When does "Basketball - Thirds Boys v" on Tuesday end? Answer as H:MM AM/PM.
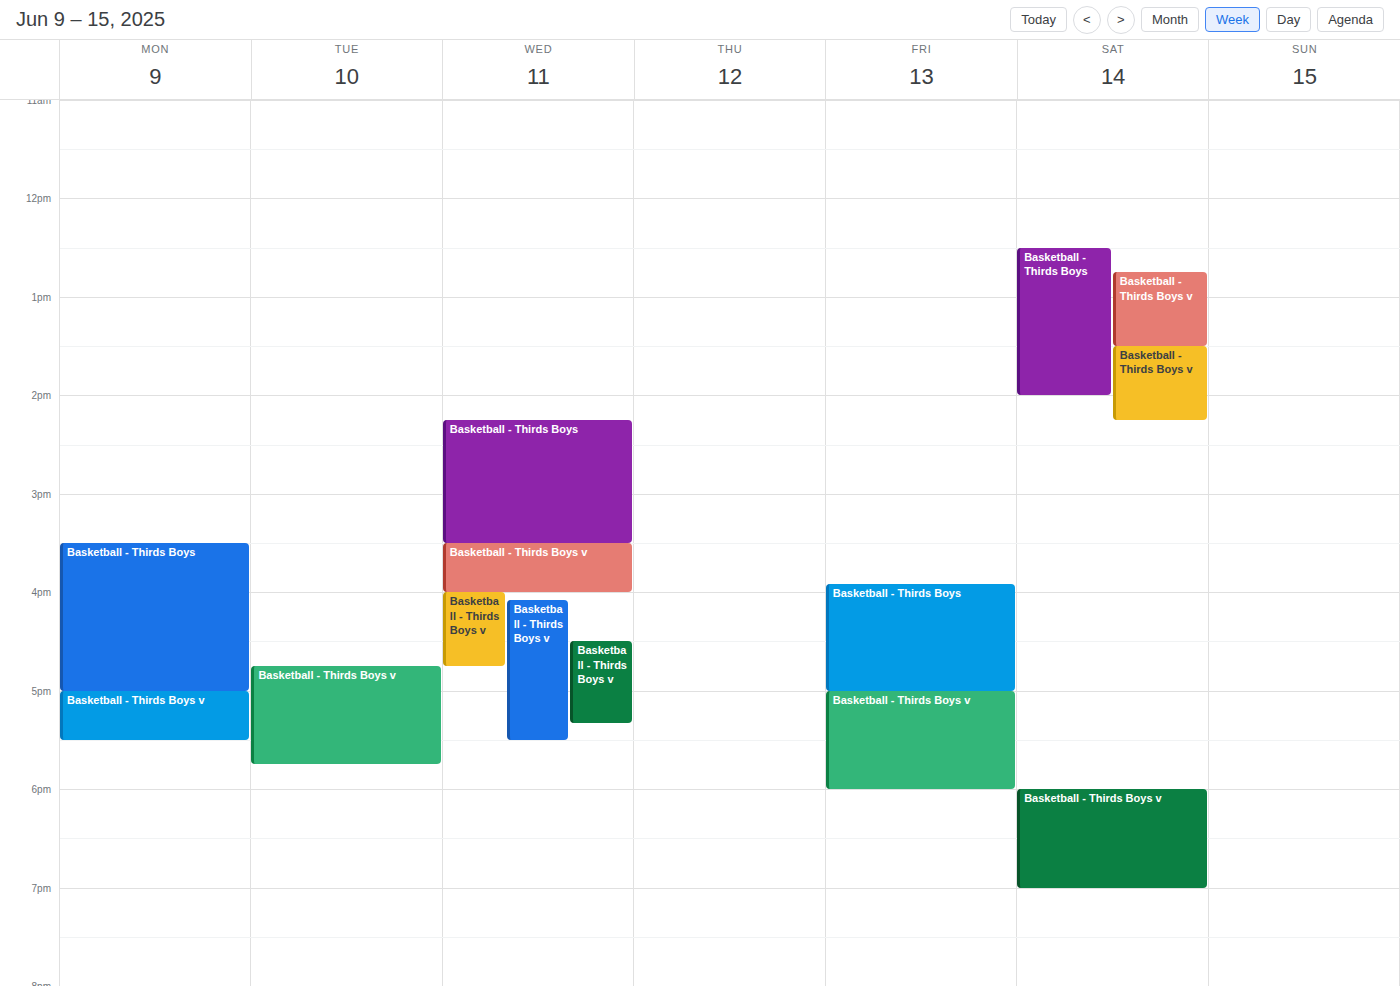
5:45 PM